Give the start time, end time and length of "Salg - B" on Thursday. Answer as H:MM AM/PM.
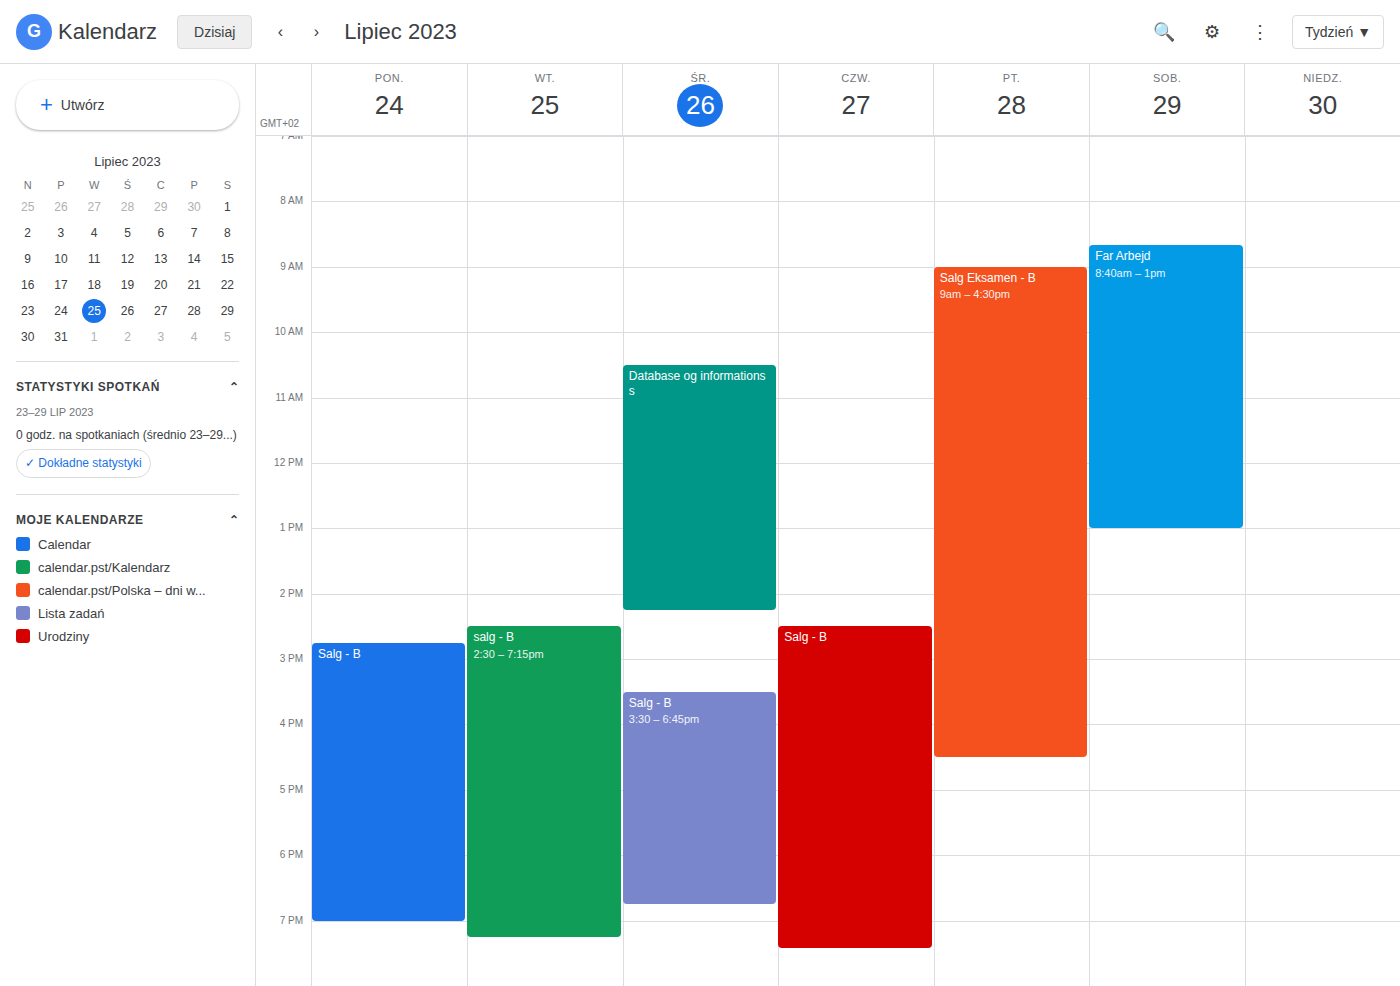
2:30 PM to 7:25 PM, 4 hours 55 minutes